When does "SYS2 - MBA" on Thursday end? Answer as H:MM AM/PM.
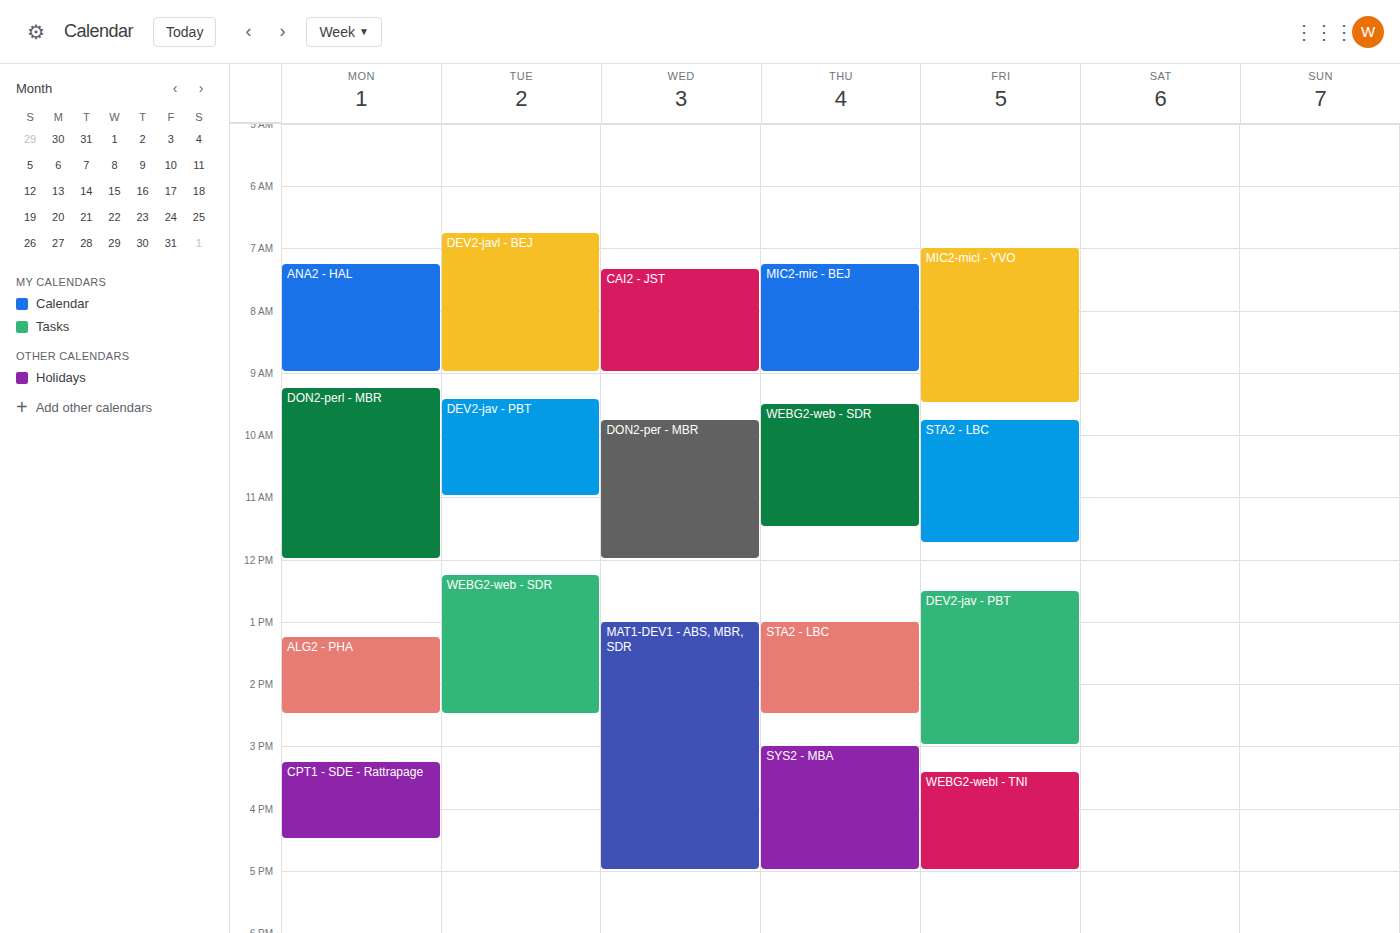
5:00 PM